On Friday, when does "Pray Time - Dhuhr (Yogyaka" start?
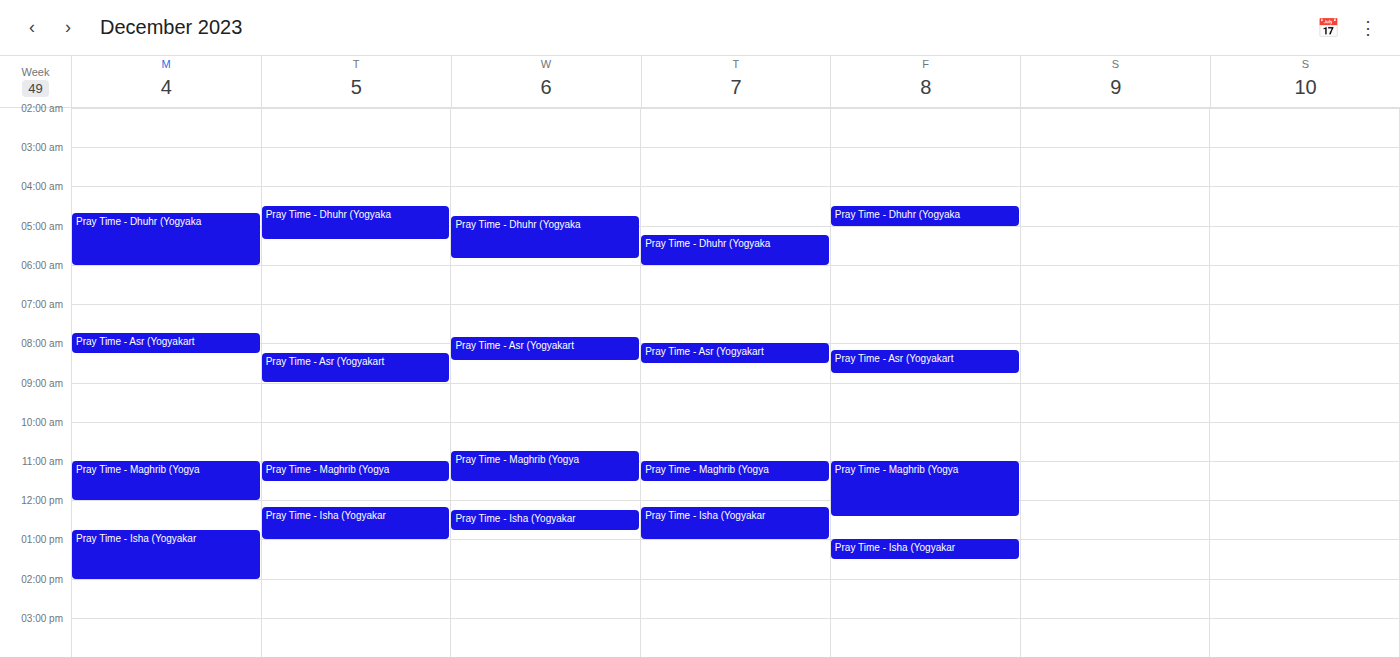
4:30 AM